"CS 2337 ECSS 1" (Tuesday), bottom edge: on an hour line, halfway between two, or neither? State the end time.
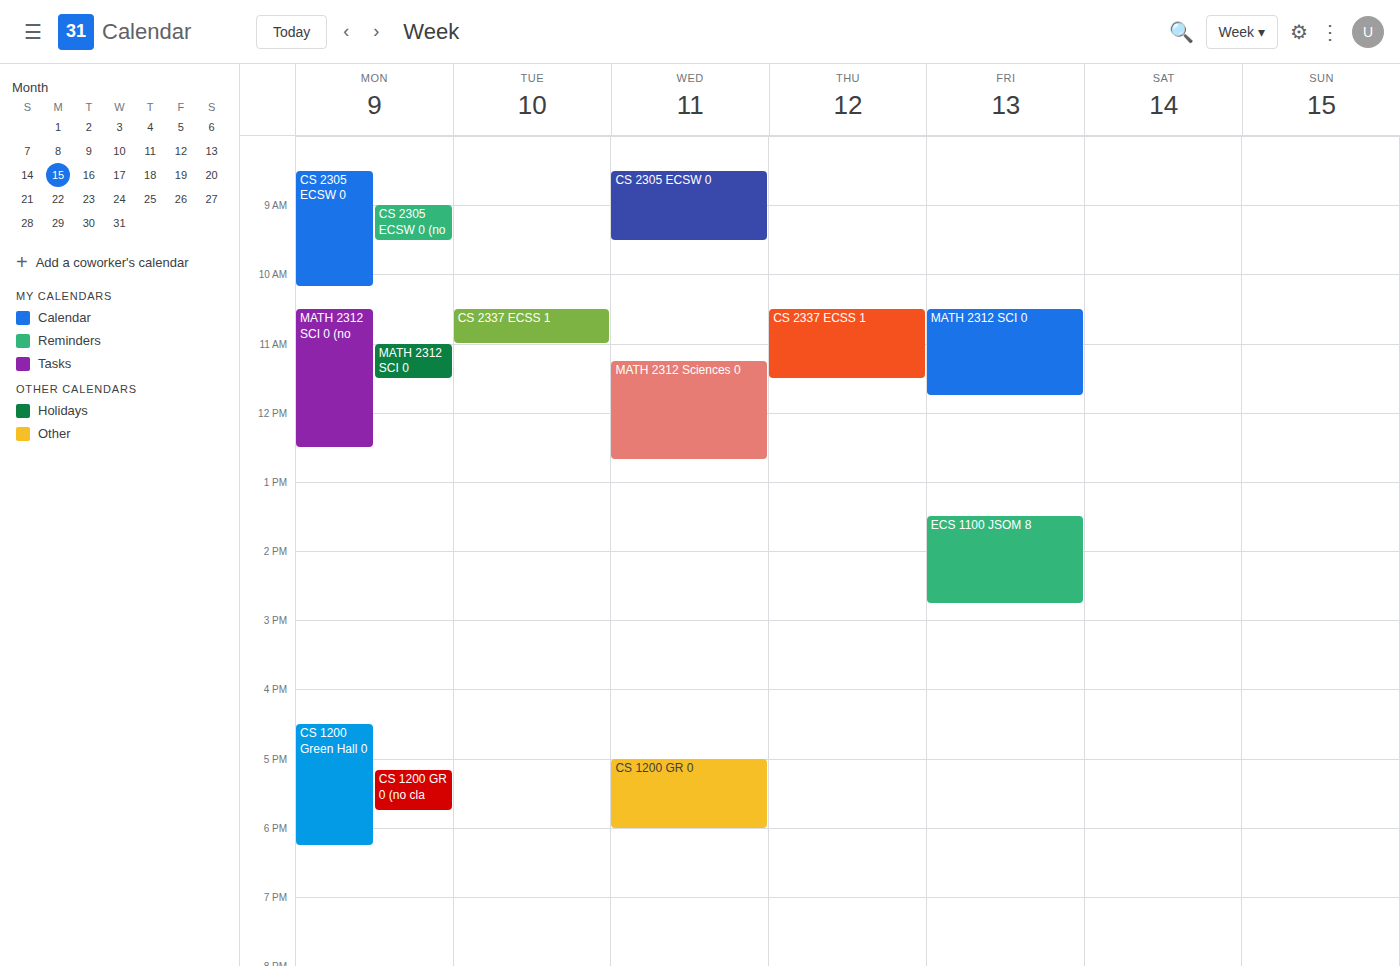
11:00 AM -- exactly on the 11 AM line.